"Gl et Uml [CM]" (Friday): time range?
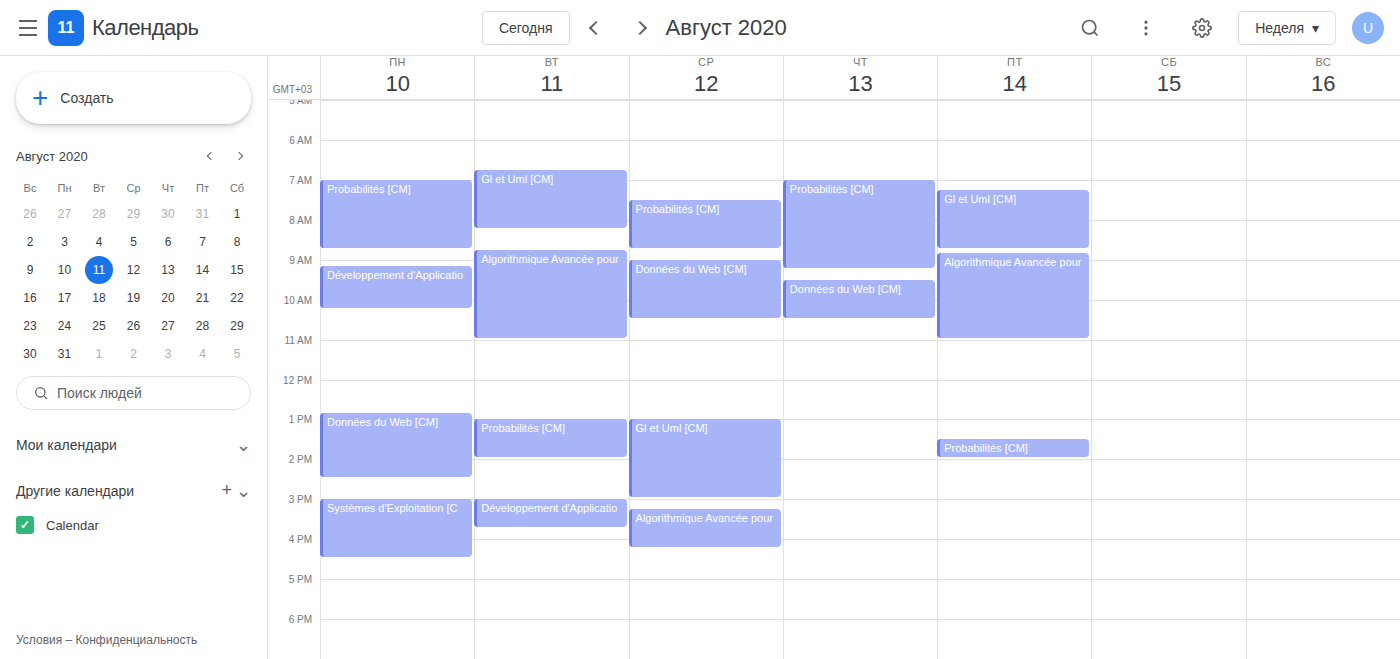
7:15 AM to 8:45 AM